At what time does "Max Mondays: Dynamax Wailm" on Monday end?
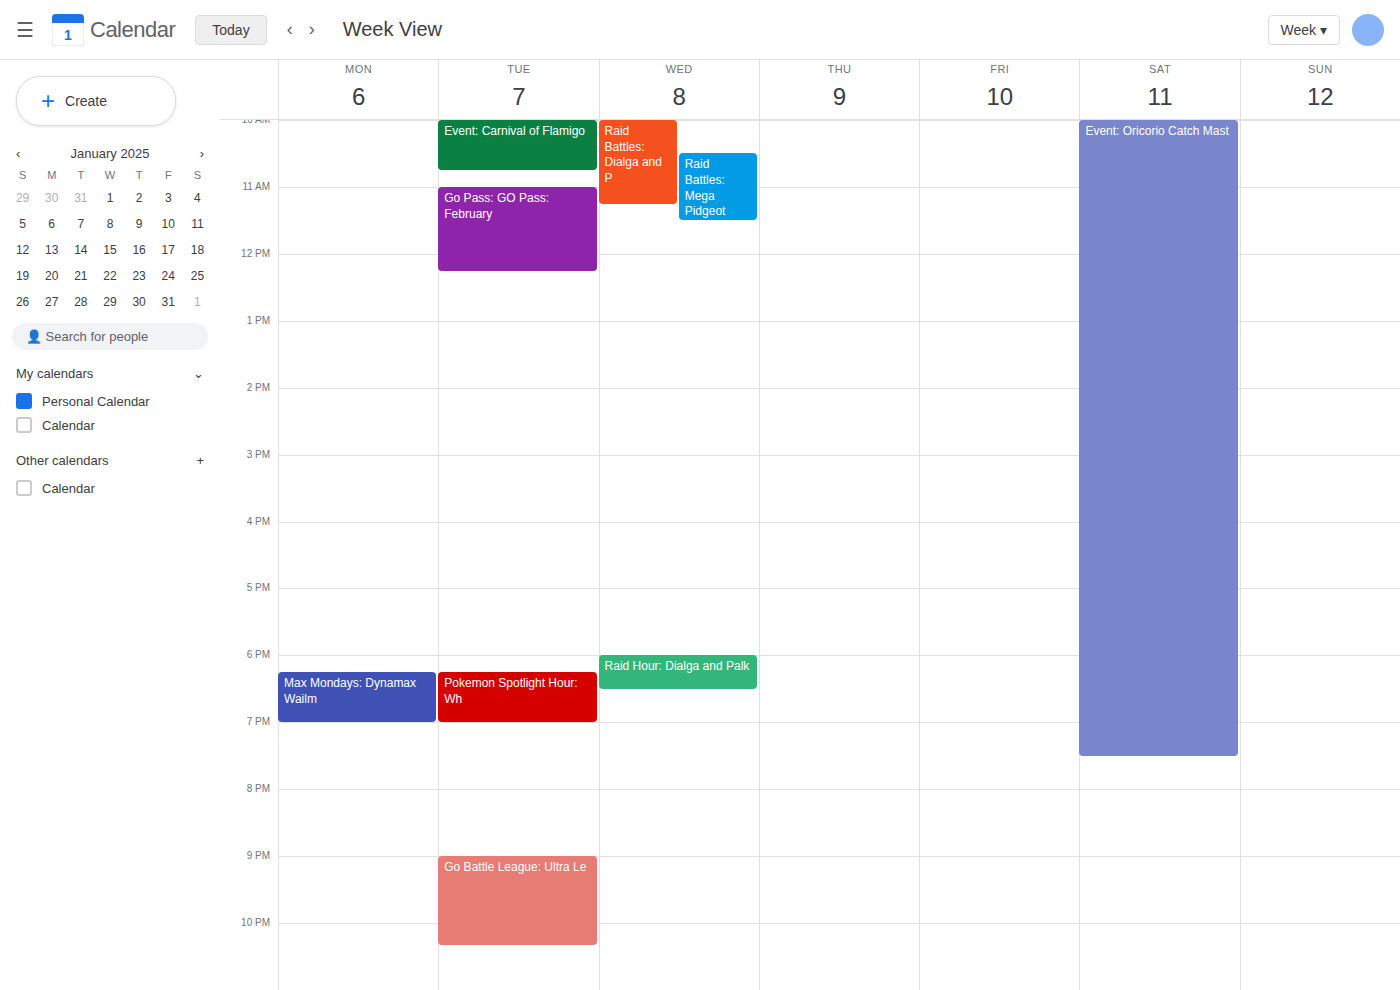
7:00 PM